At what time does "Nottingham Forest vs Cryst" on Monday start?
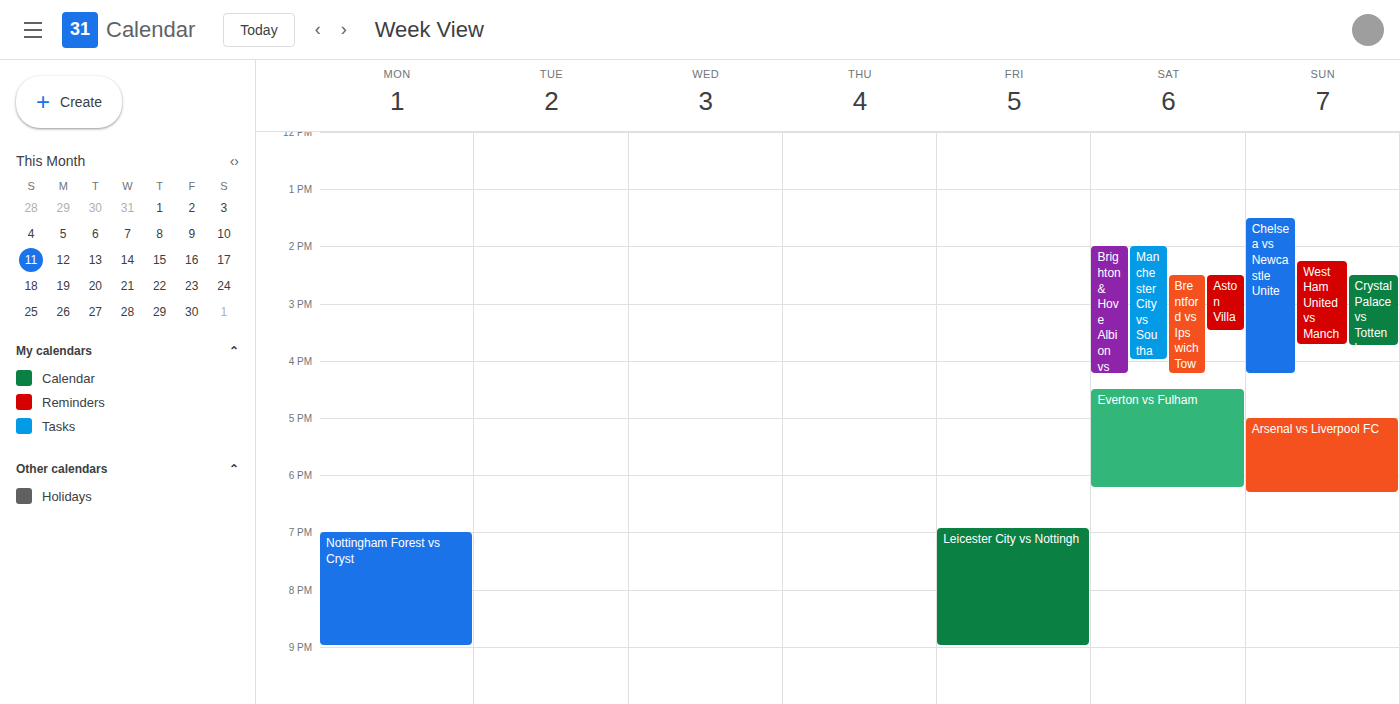
7:00 PM